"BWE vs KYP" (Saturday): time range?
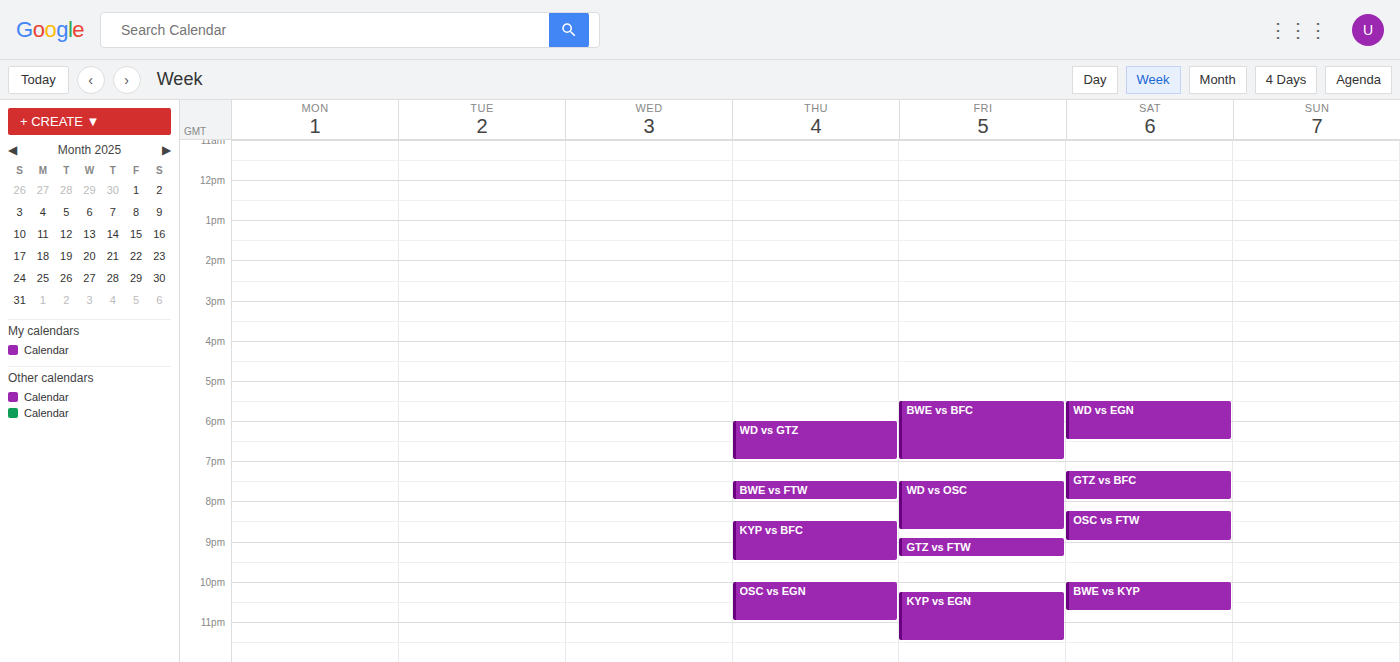
10:00 PM to 10:45 PM